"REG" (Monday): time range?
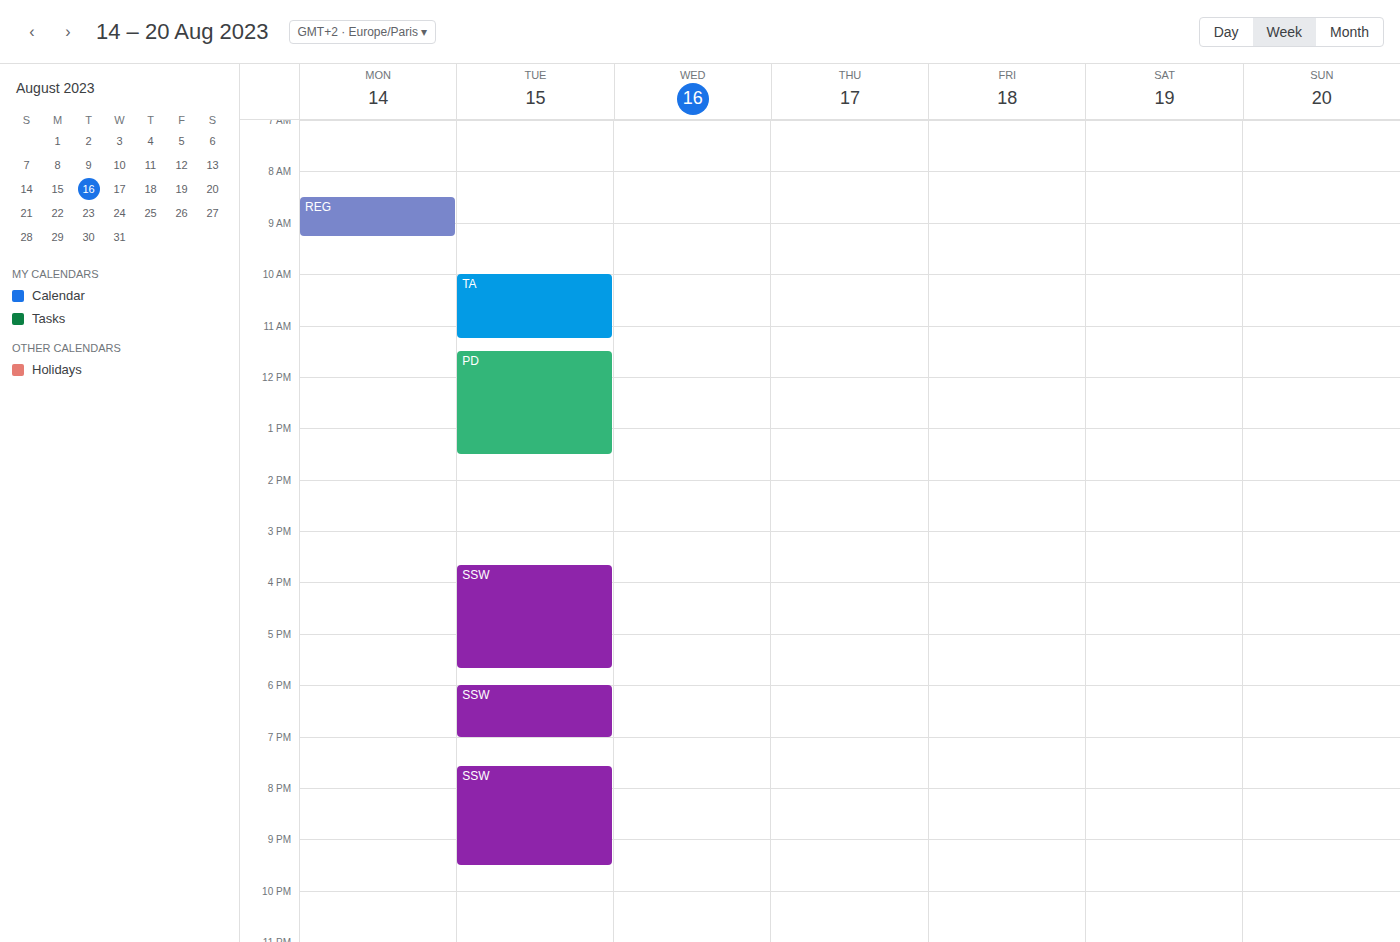
8:30 AM to 9:15 AM